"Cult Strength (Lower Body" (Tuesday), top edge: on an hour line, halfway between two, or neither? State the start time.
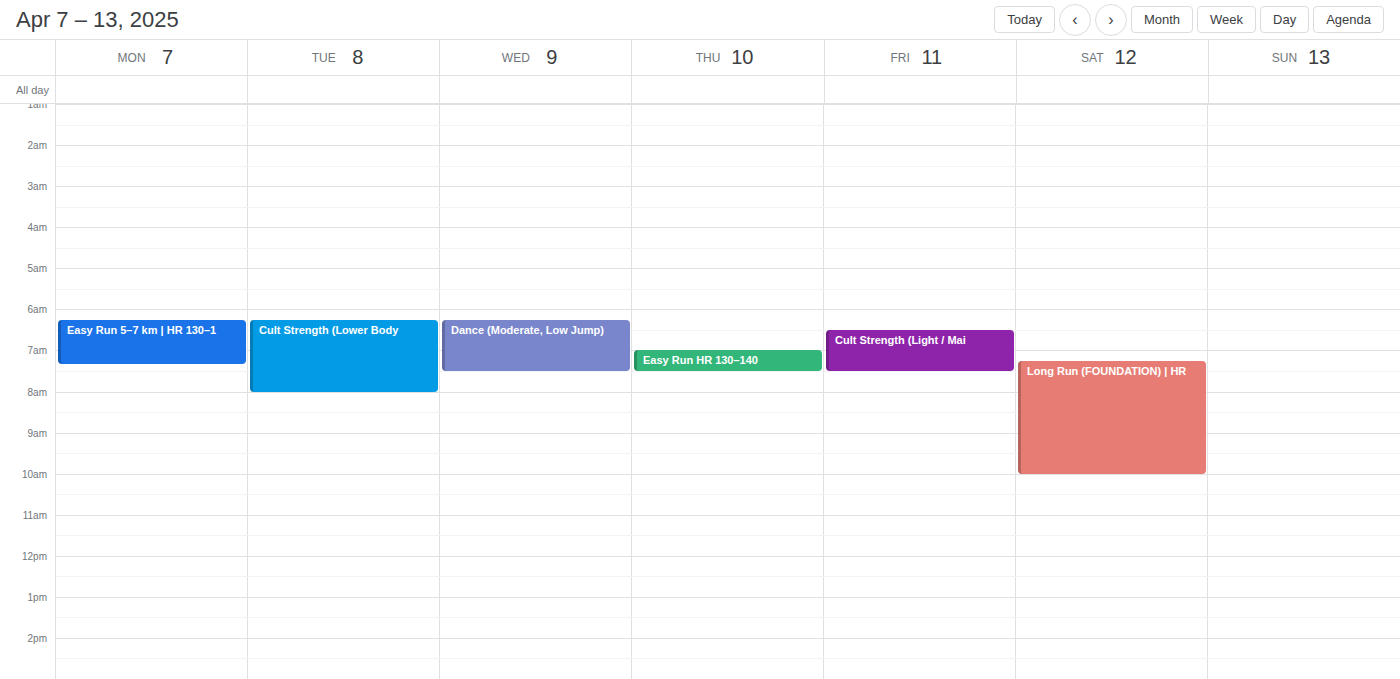
6:15 AM -- neither: a quarter of the way from the 6 AM line to the 7 AM line.